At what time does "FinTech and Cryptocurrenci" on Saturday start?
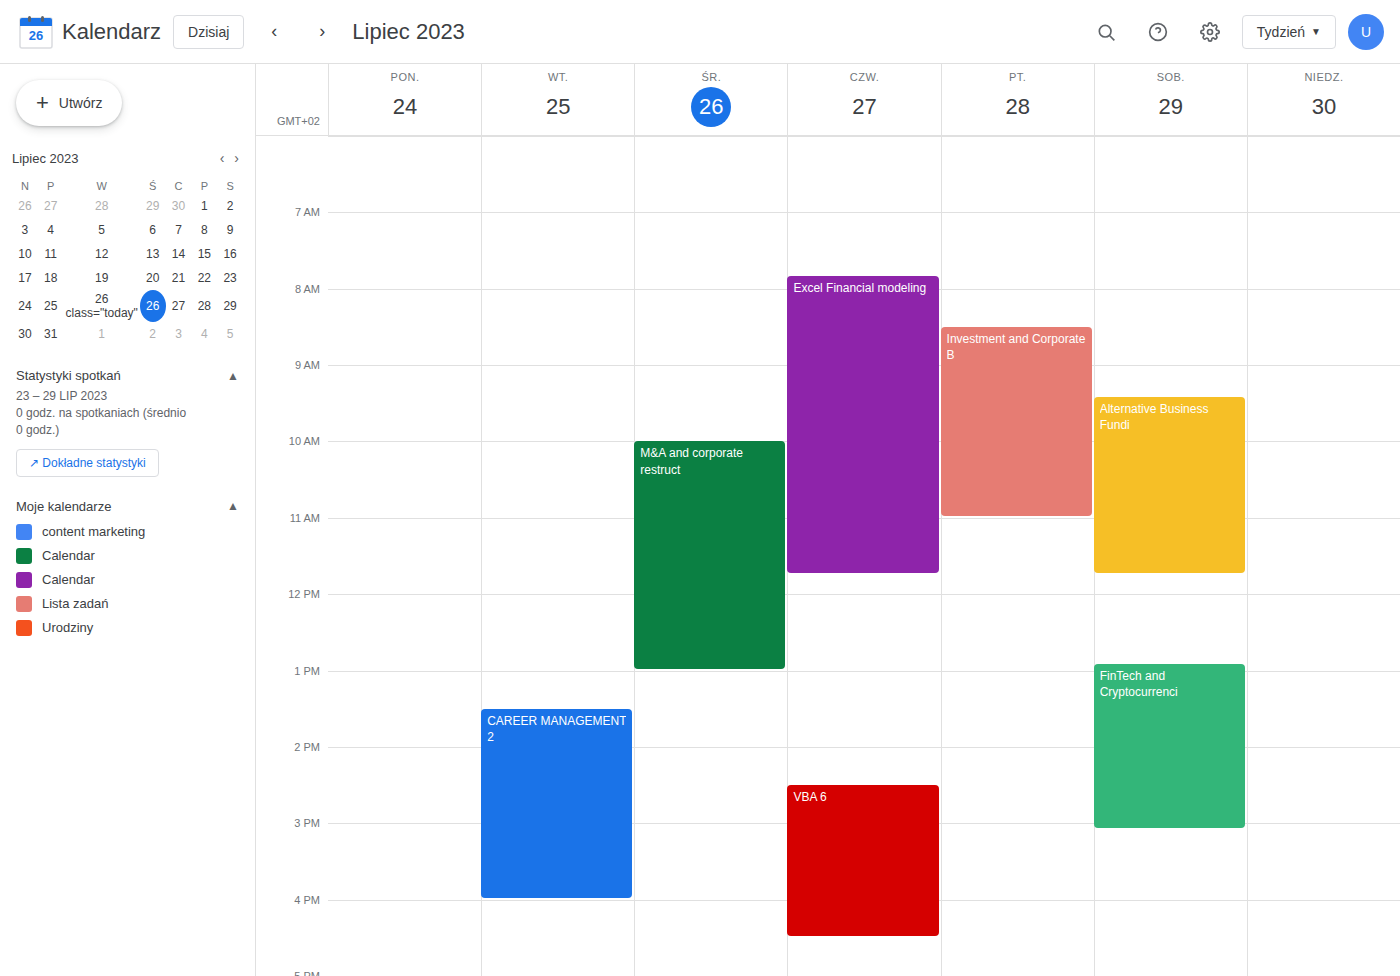
12:55 PM